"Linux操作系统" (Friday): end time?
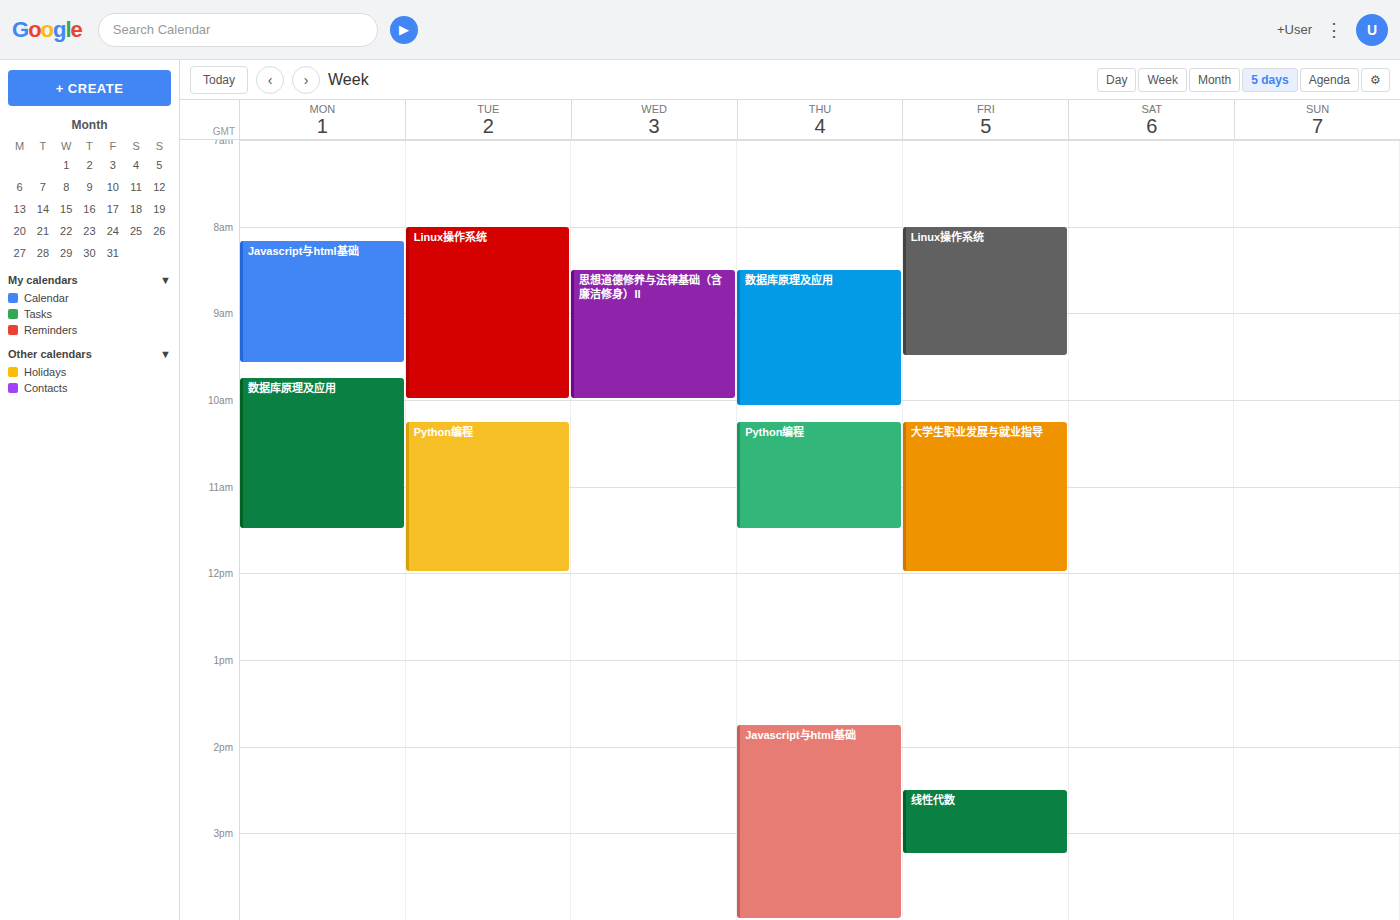
09:30